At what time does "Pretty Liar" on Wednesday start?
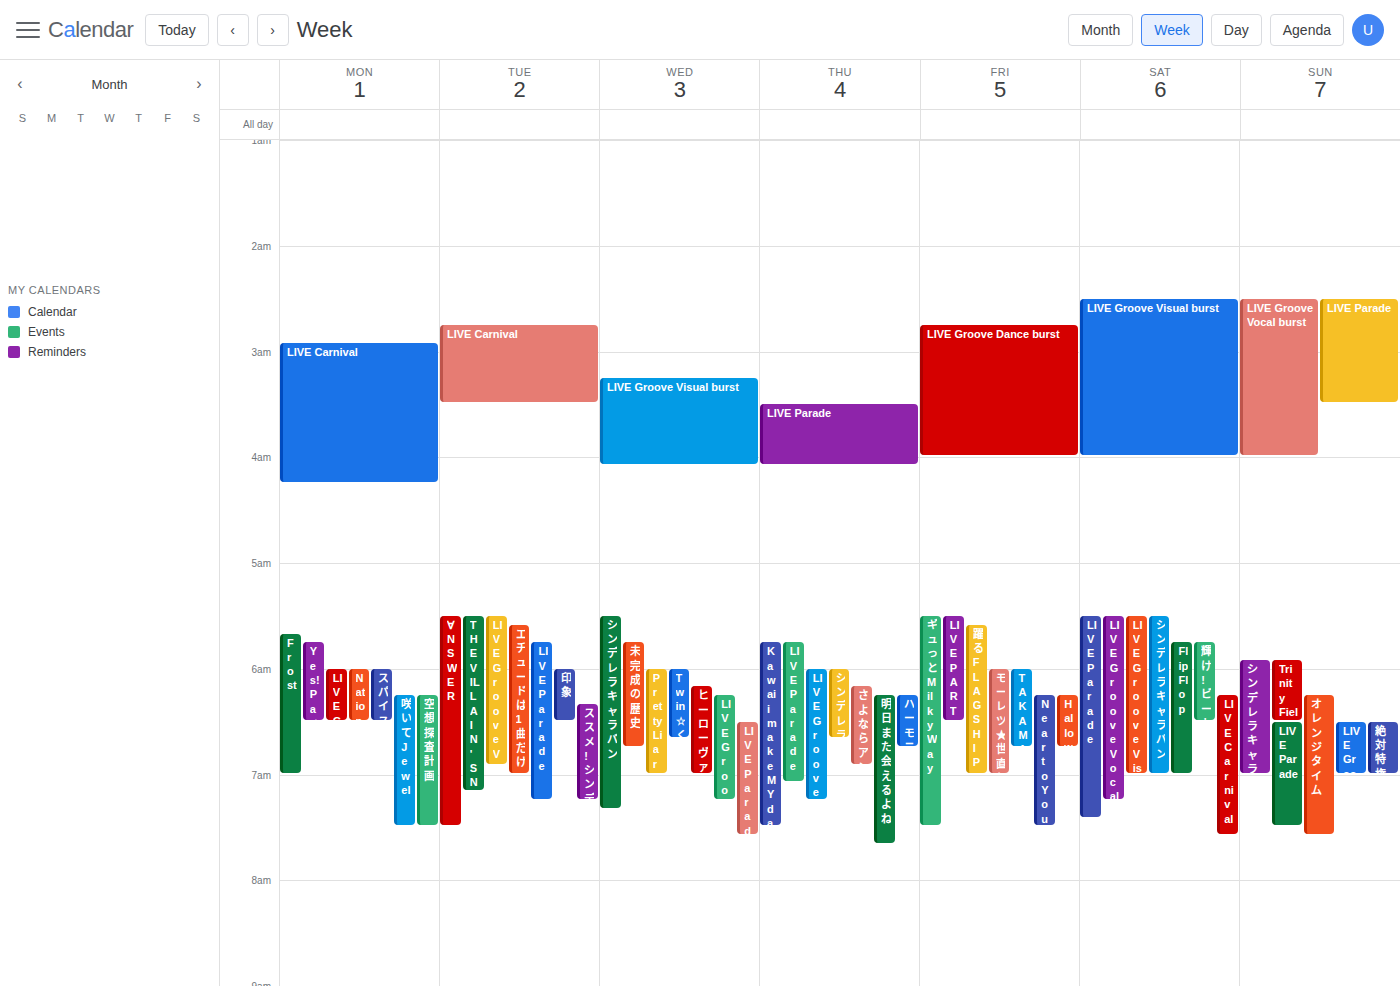
6:00 AM